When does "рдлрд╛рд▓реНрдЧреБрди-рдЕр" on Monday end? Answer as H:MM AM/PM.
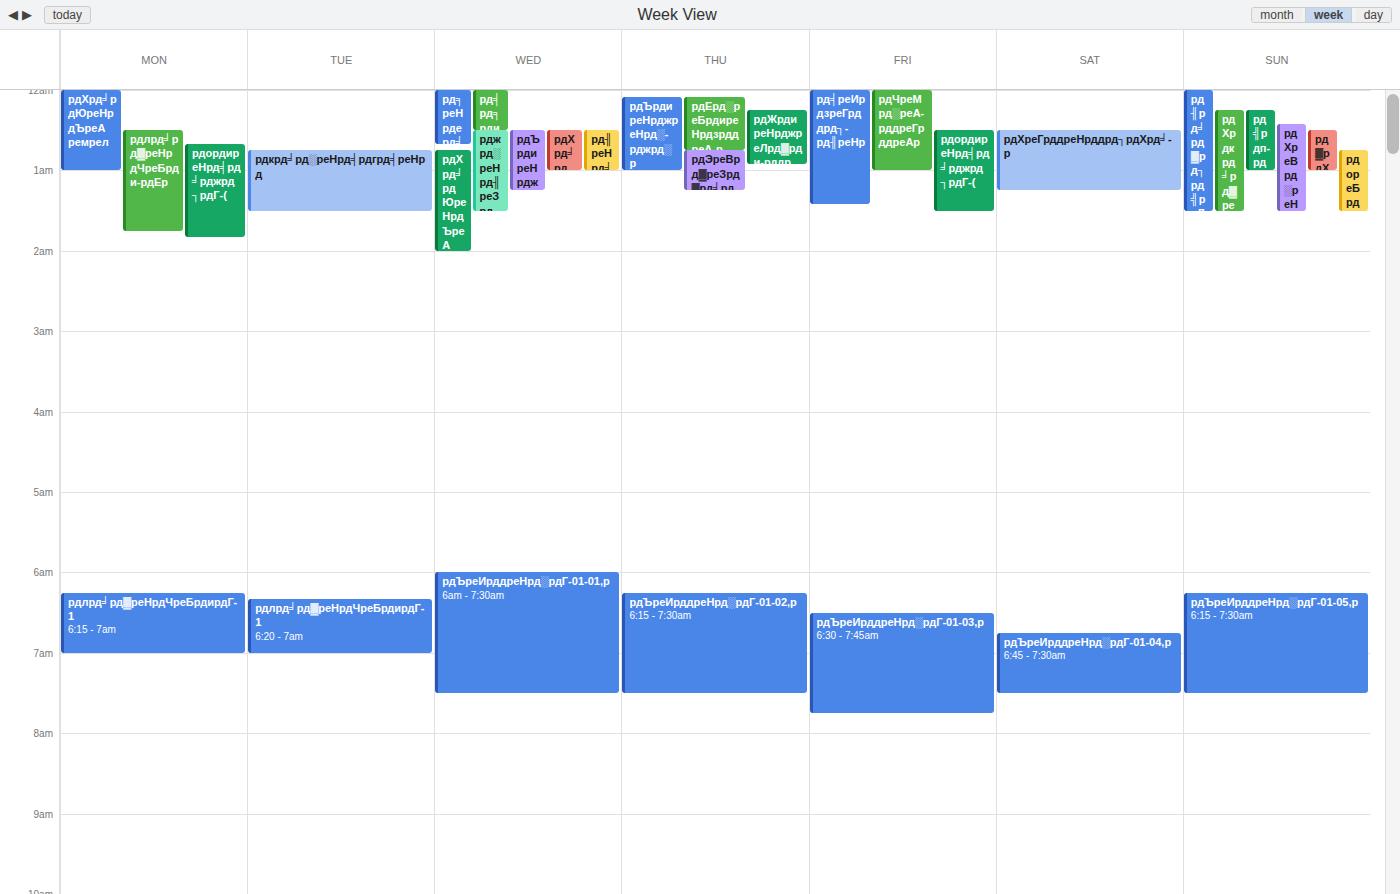
1:45 AM